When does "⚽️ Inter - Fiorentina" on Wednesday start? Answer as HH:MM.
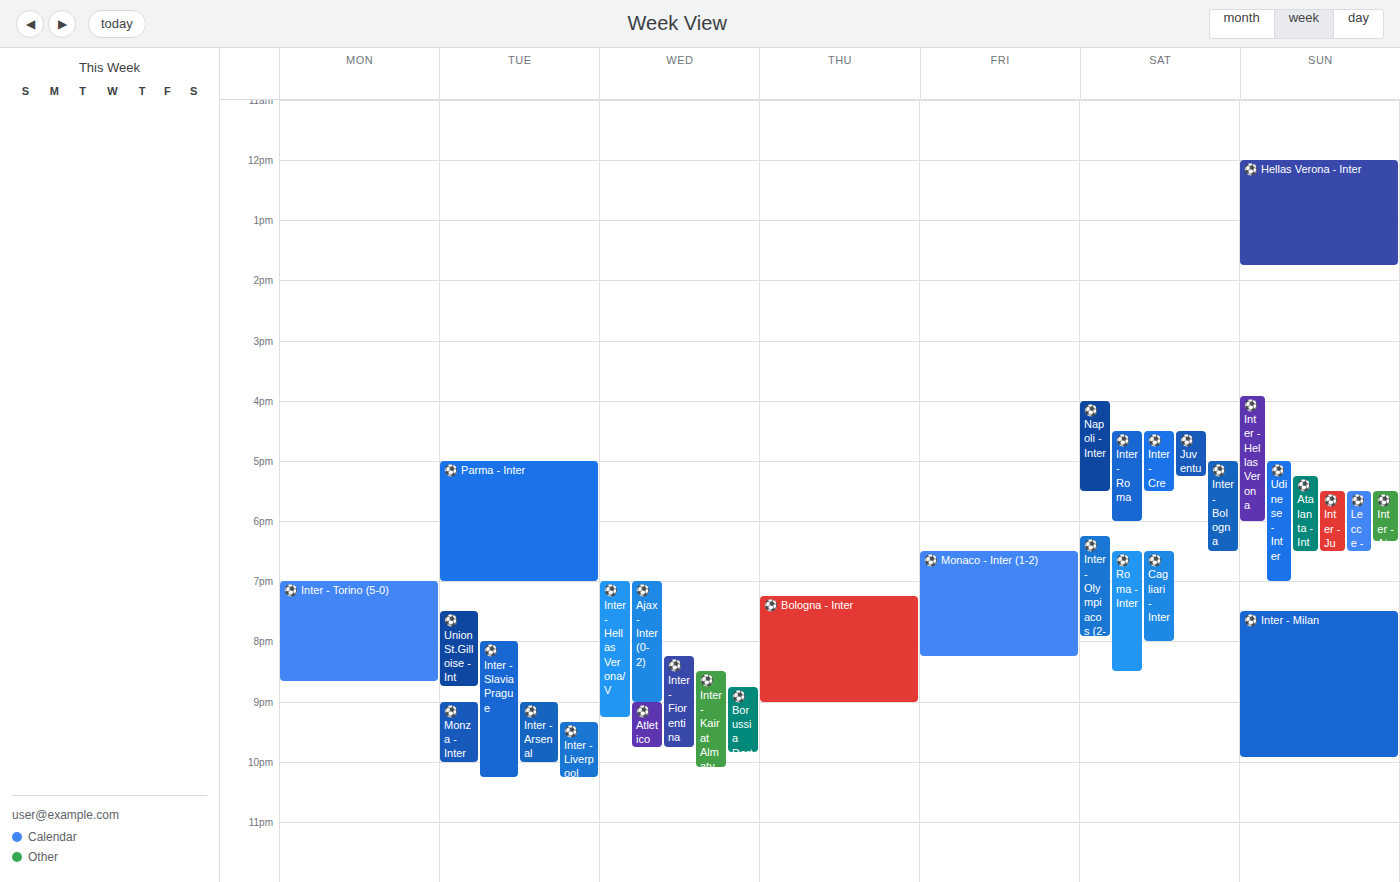
20:15